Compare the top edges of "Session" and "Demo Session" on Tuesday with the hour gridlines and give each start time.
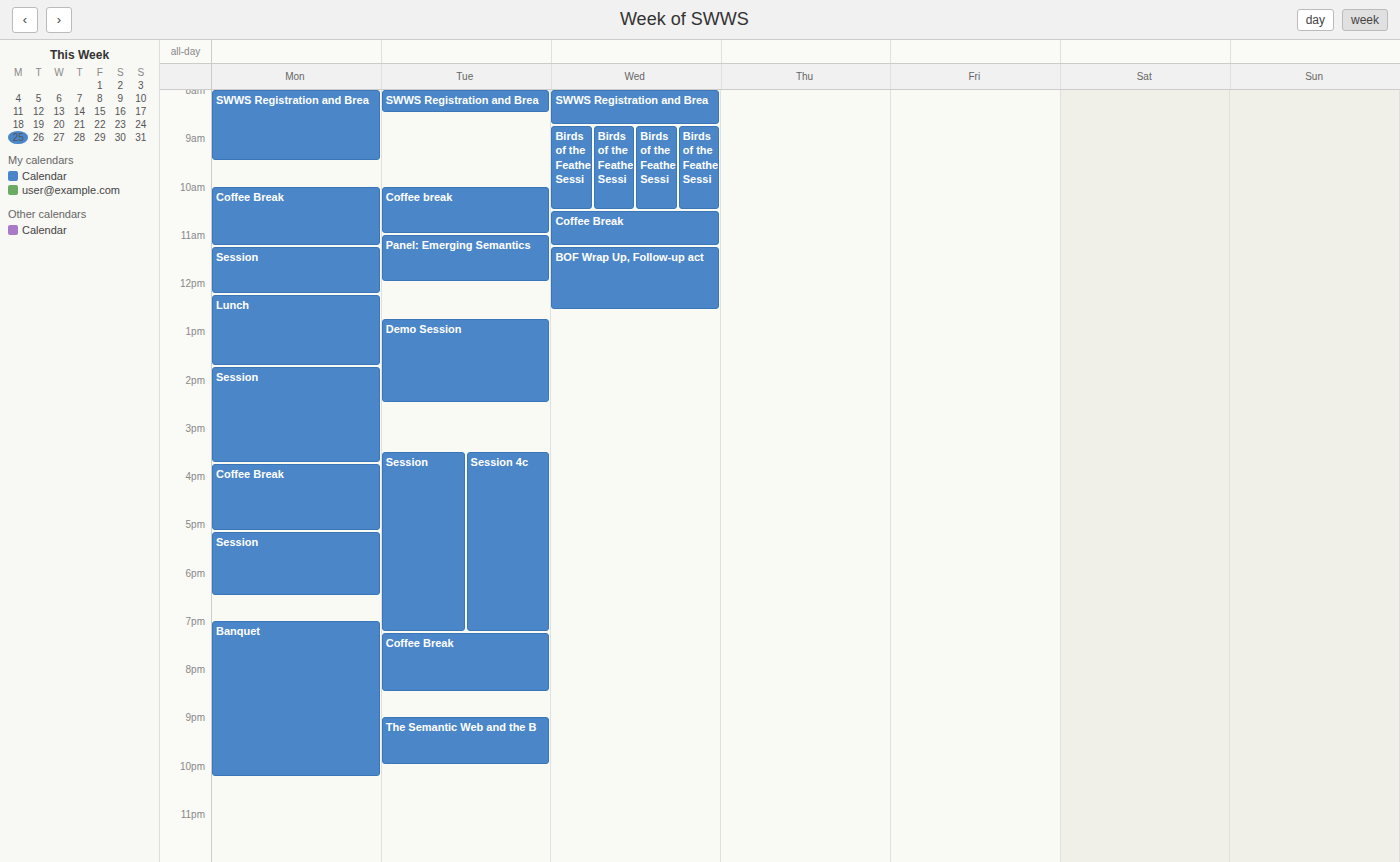
"Session": 3:30 PM, halfway between the 3 PM and 4 PM lines. "Demo Session": 12:45 PM, neither: three quarters of the way from the 12 PM line to the 1 PM line.